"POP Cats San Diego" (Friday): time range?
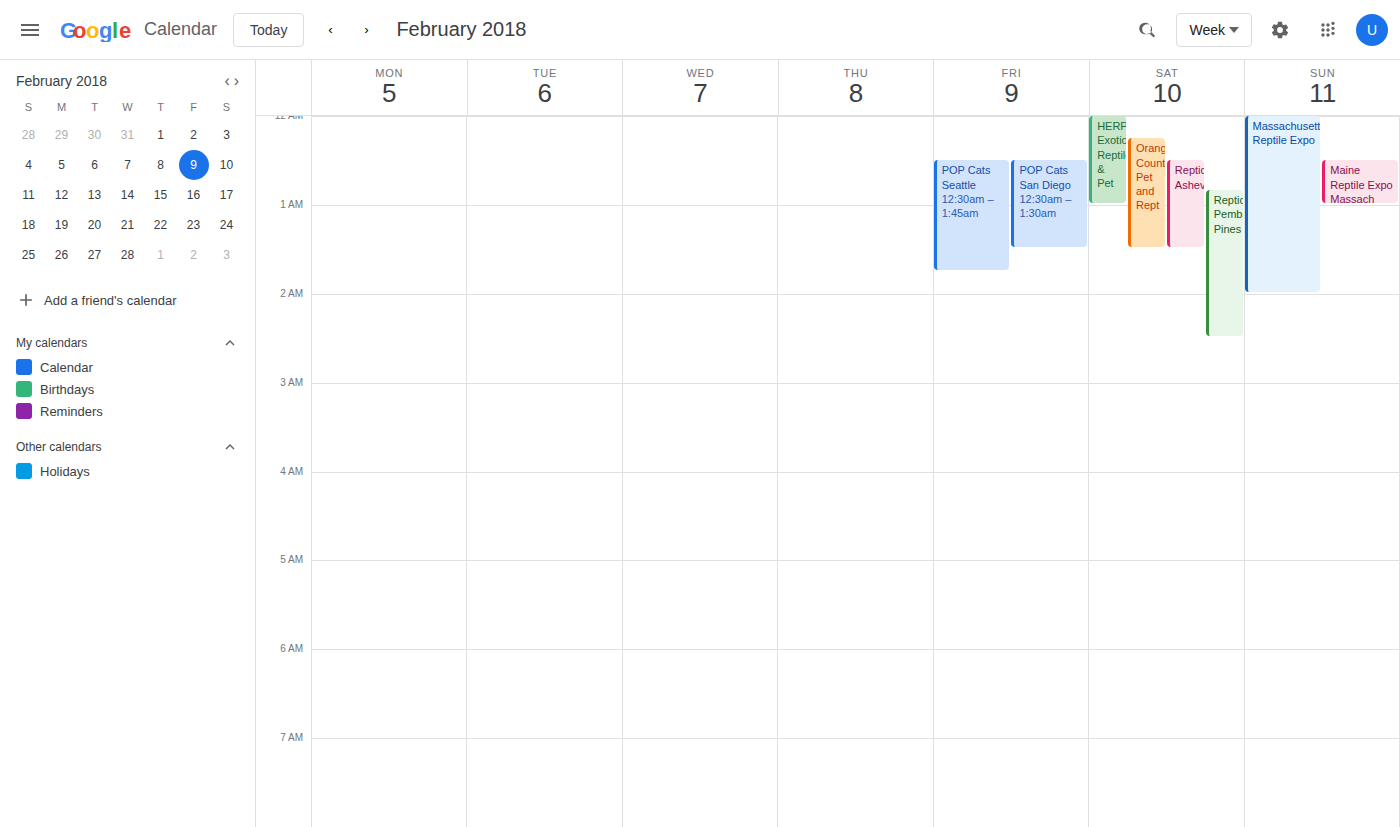
12:30 AM to 1:30 AM